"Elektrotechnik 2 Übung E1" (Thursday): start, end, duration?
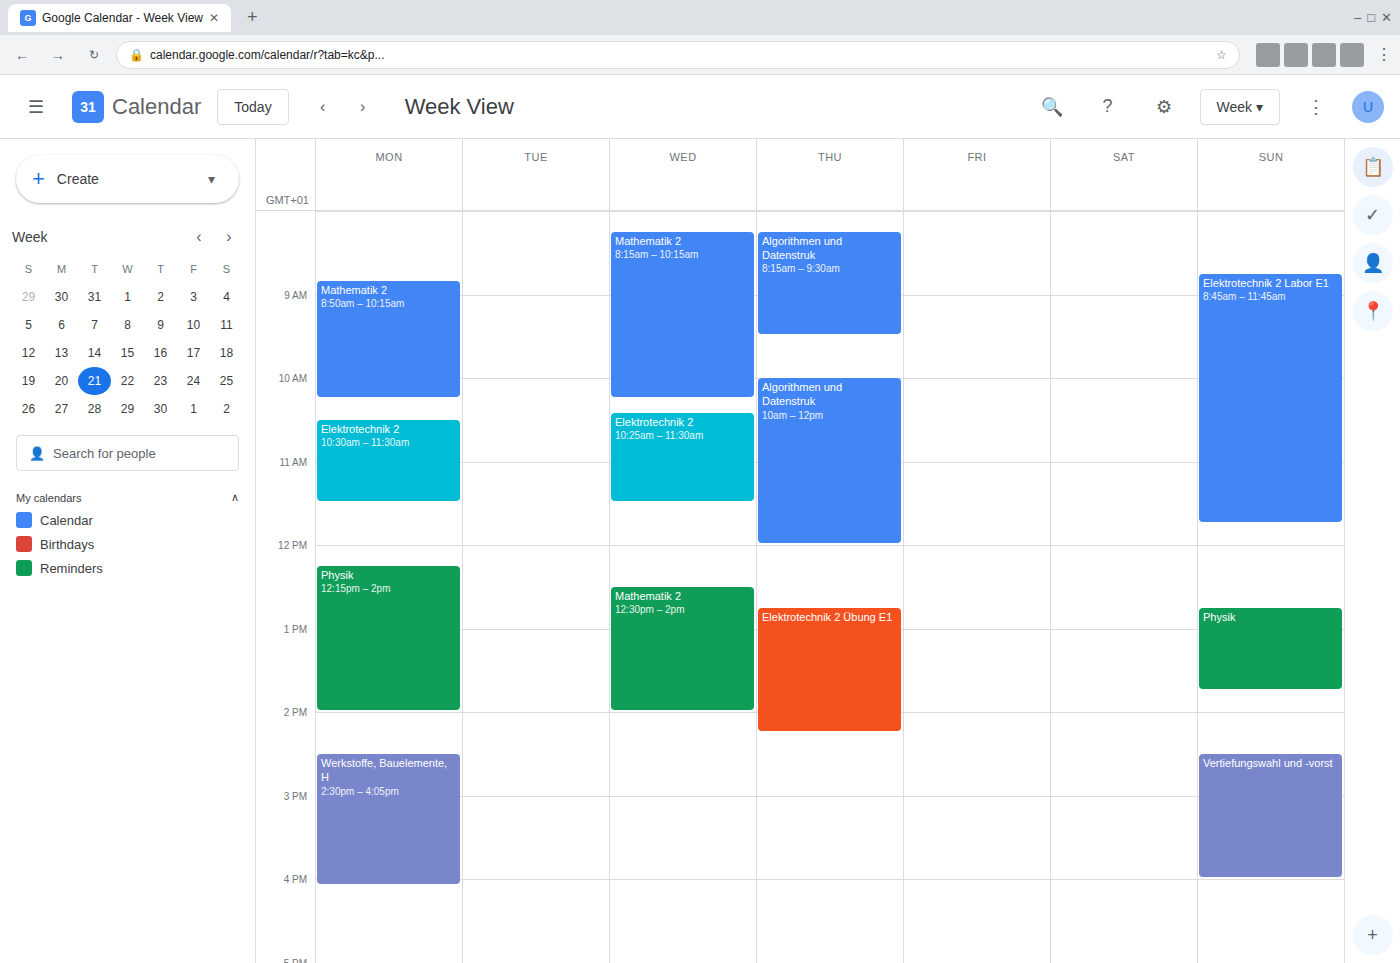
12:45 to 14:15, 1 hour 30 minutes